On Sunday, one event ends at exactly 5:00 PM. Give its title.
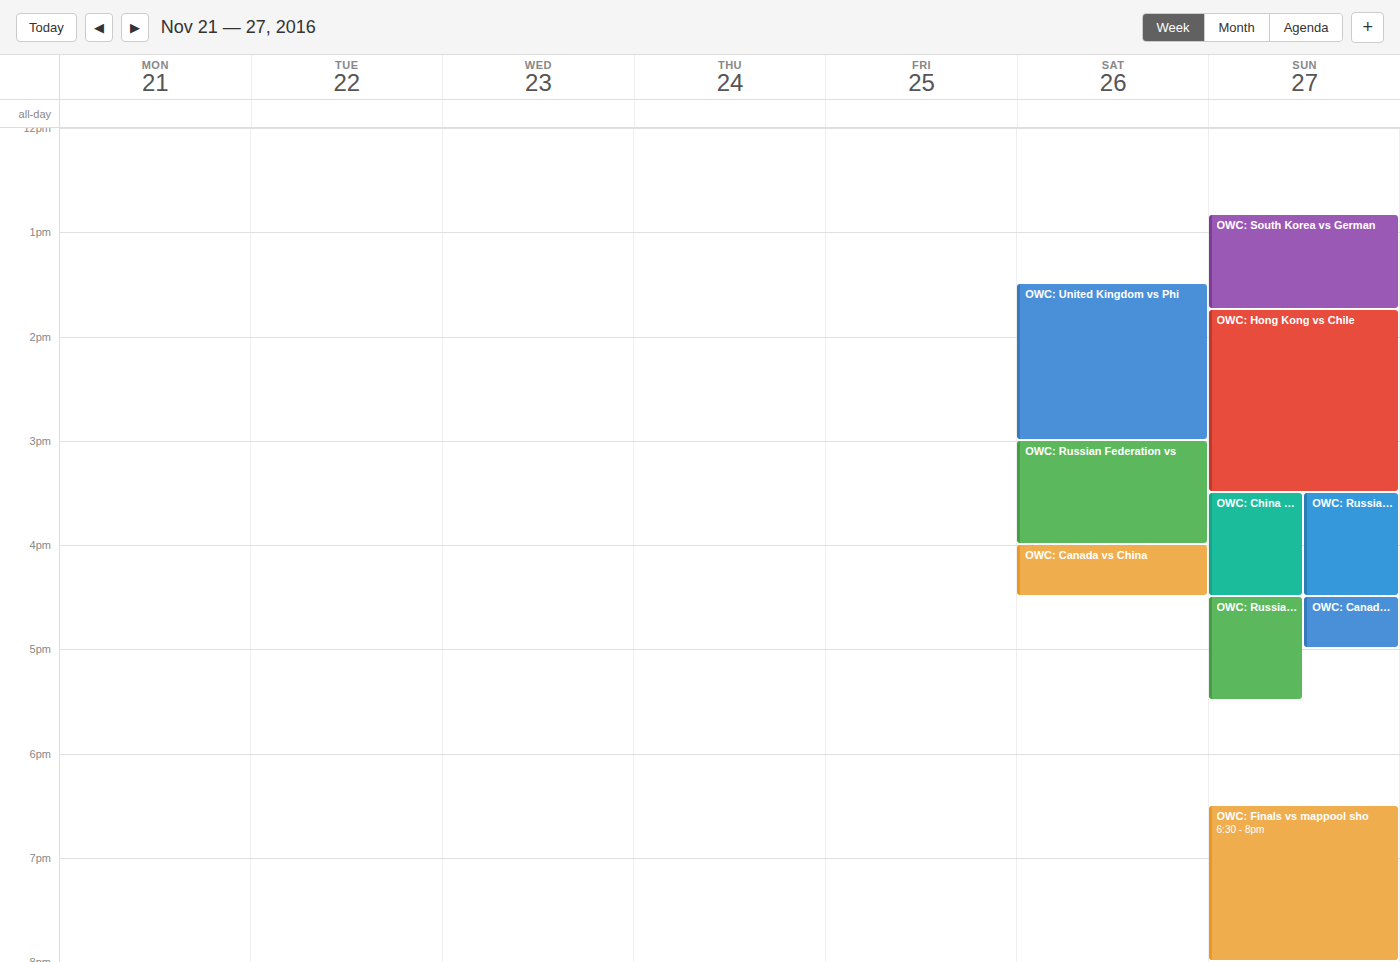
"OWC: Canada vs United King"